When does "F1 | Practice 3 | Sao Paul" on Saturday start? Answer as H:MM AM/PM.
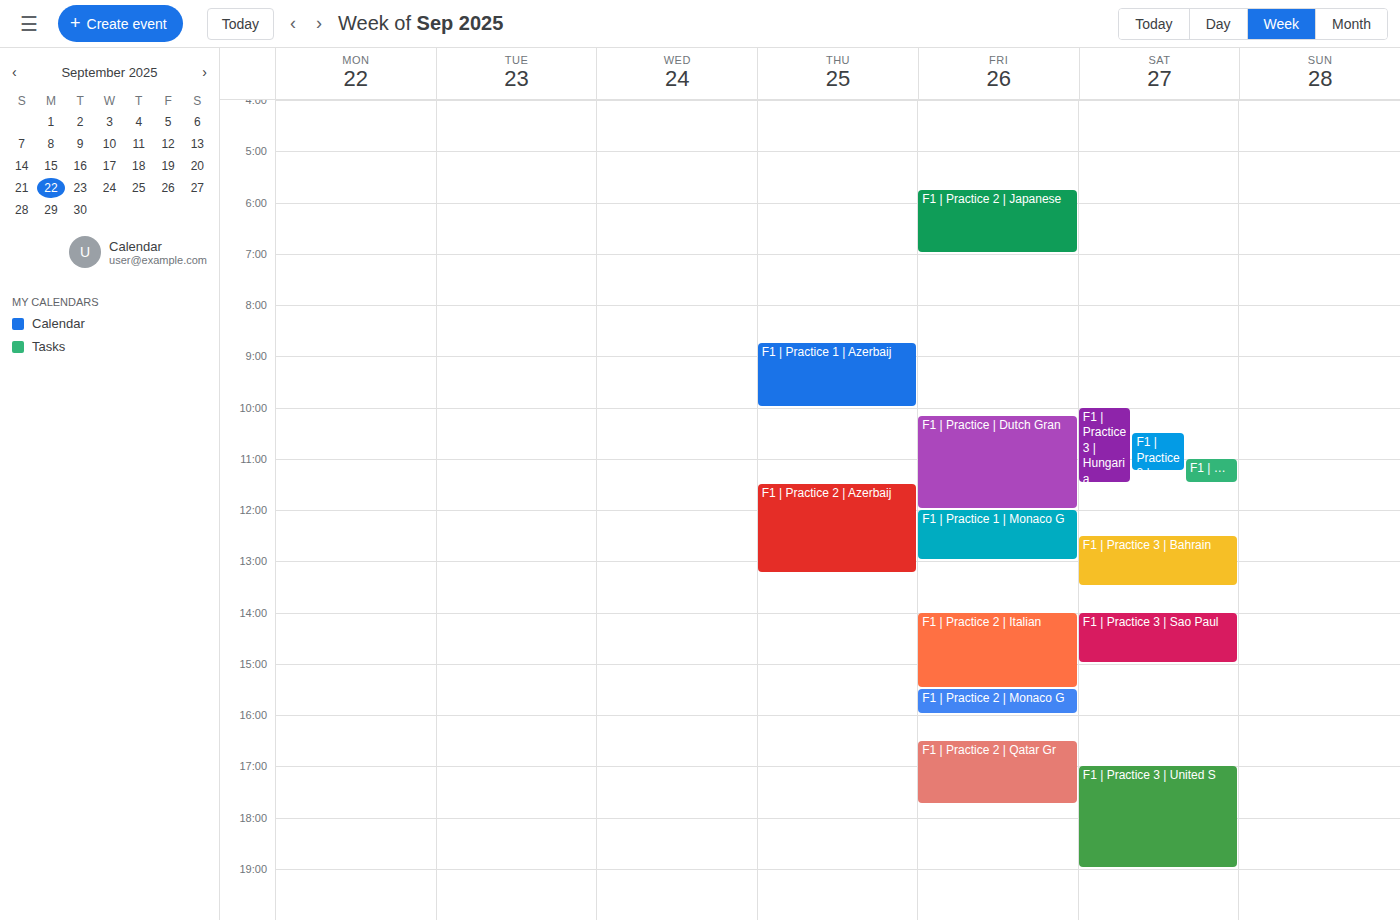
2:00 PM